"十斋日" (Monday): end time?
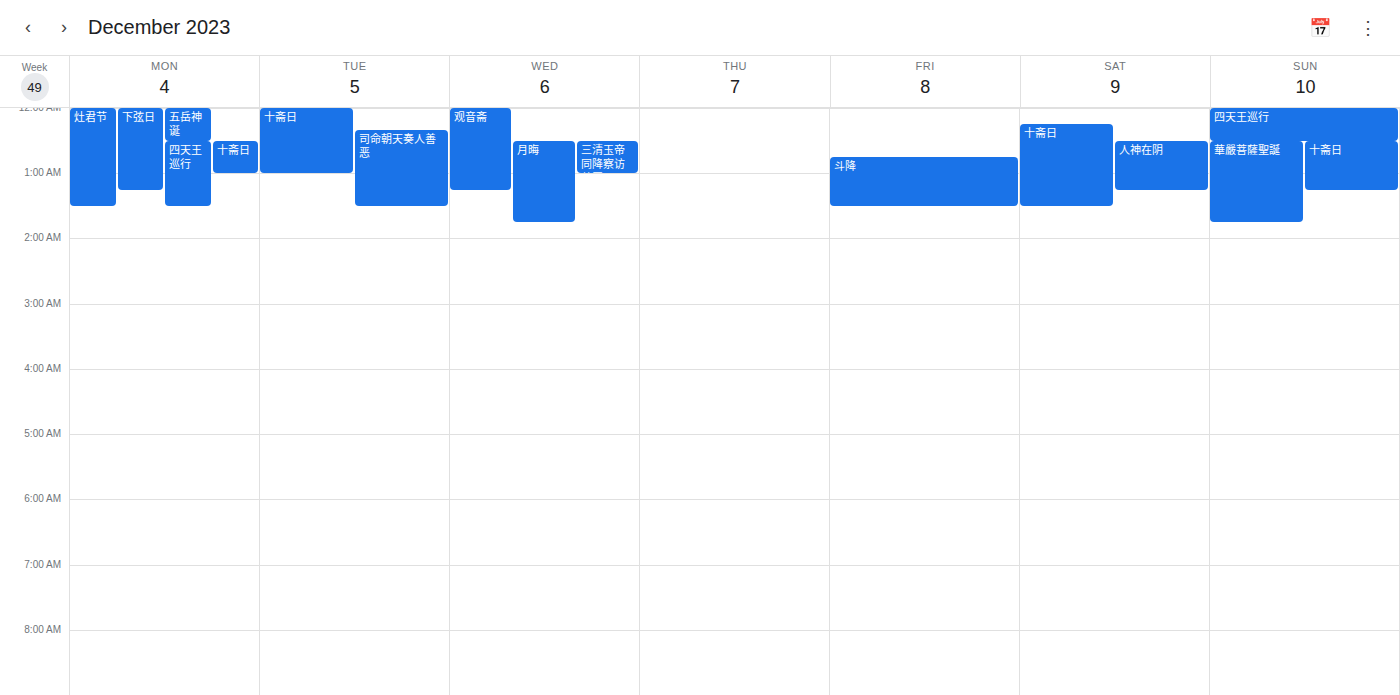
1:00 AM